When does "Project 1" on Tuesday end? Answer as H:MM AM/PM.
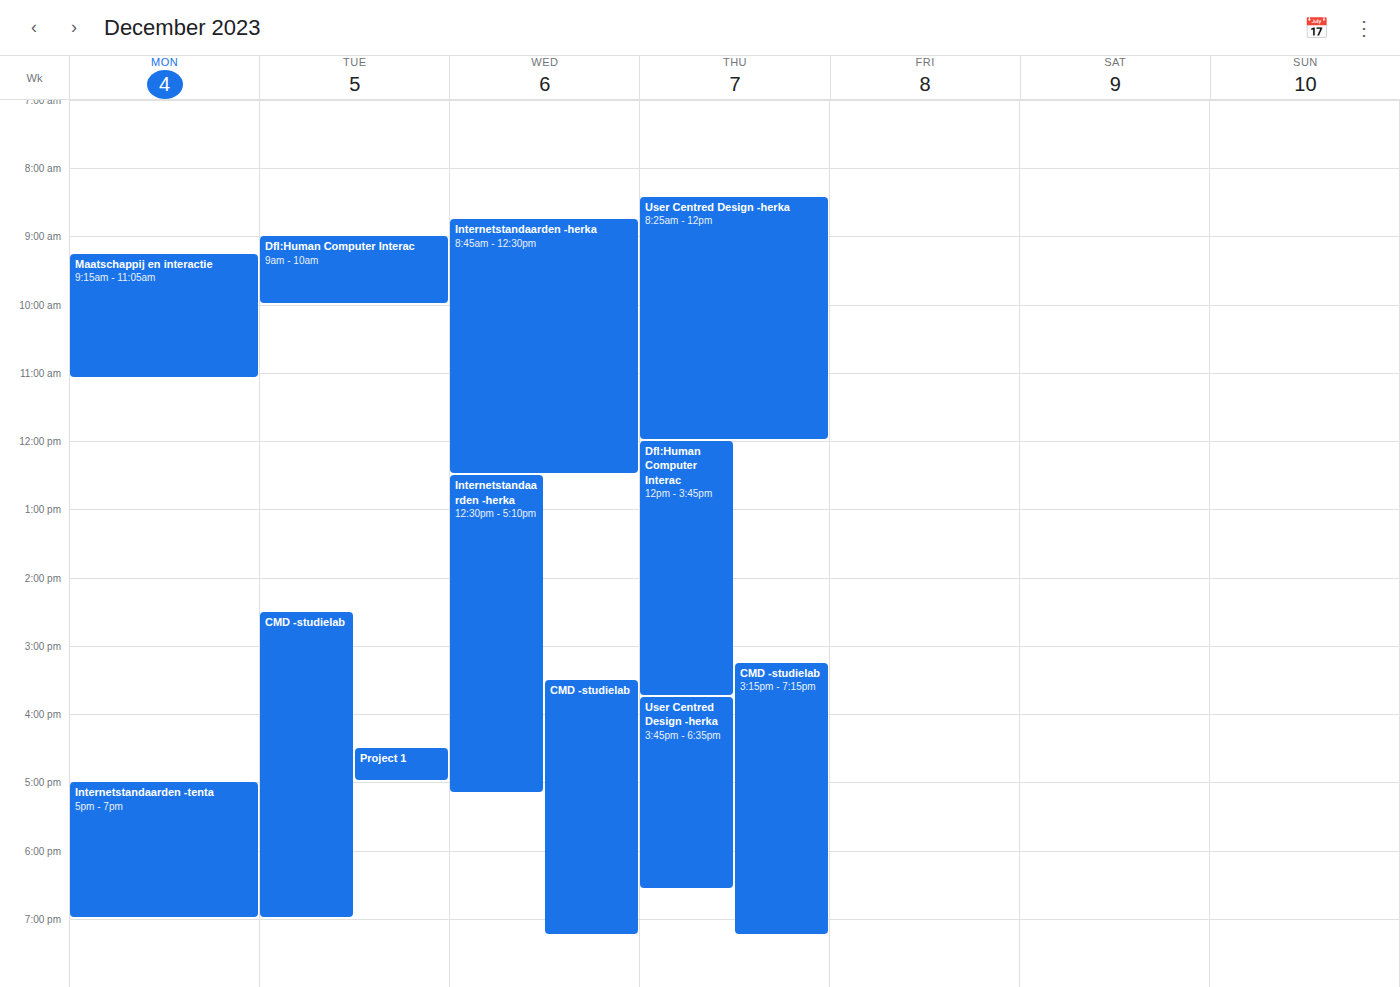
5:00 PM